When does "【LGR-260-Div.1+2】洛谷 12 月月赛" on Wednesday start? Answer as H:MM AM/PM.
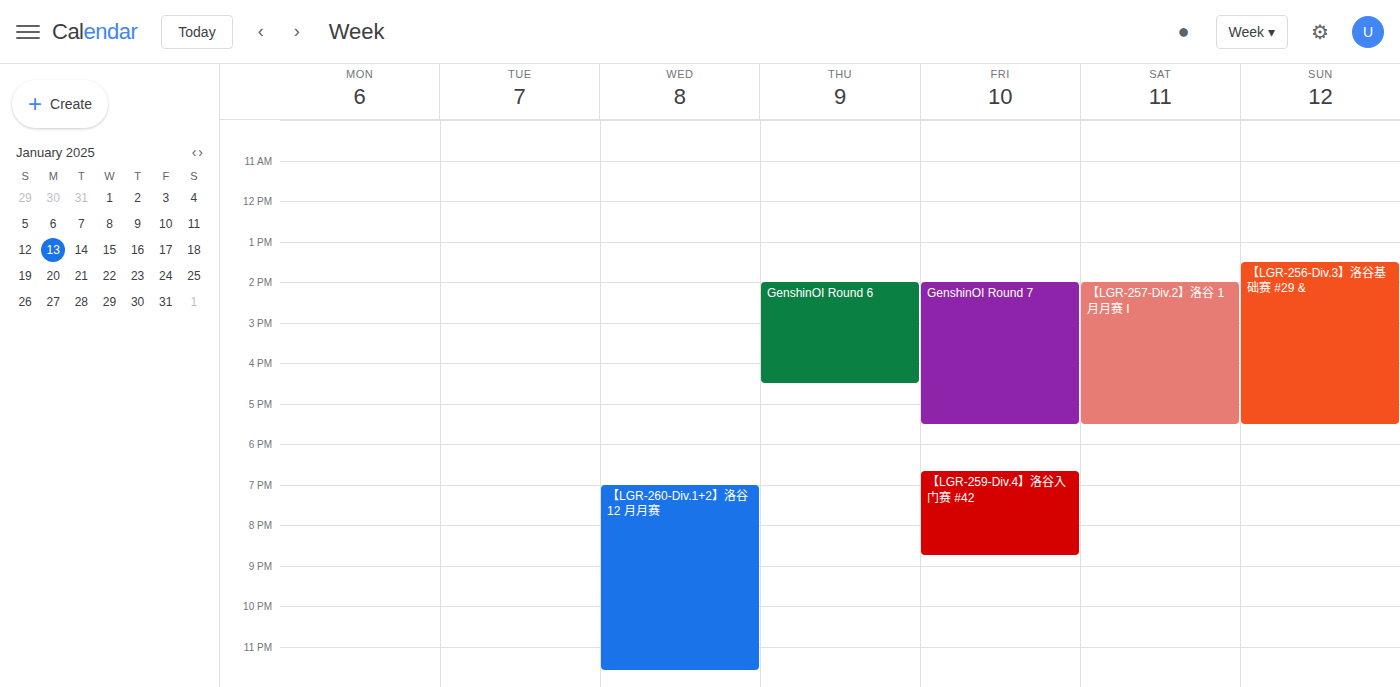
7:00 PM